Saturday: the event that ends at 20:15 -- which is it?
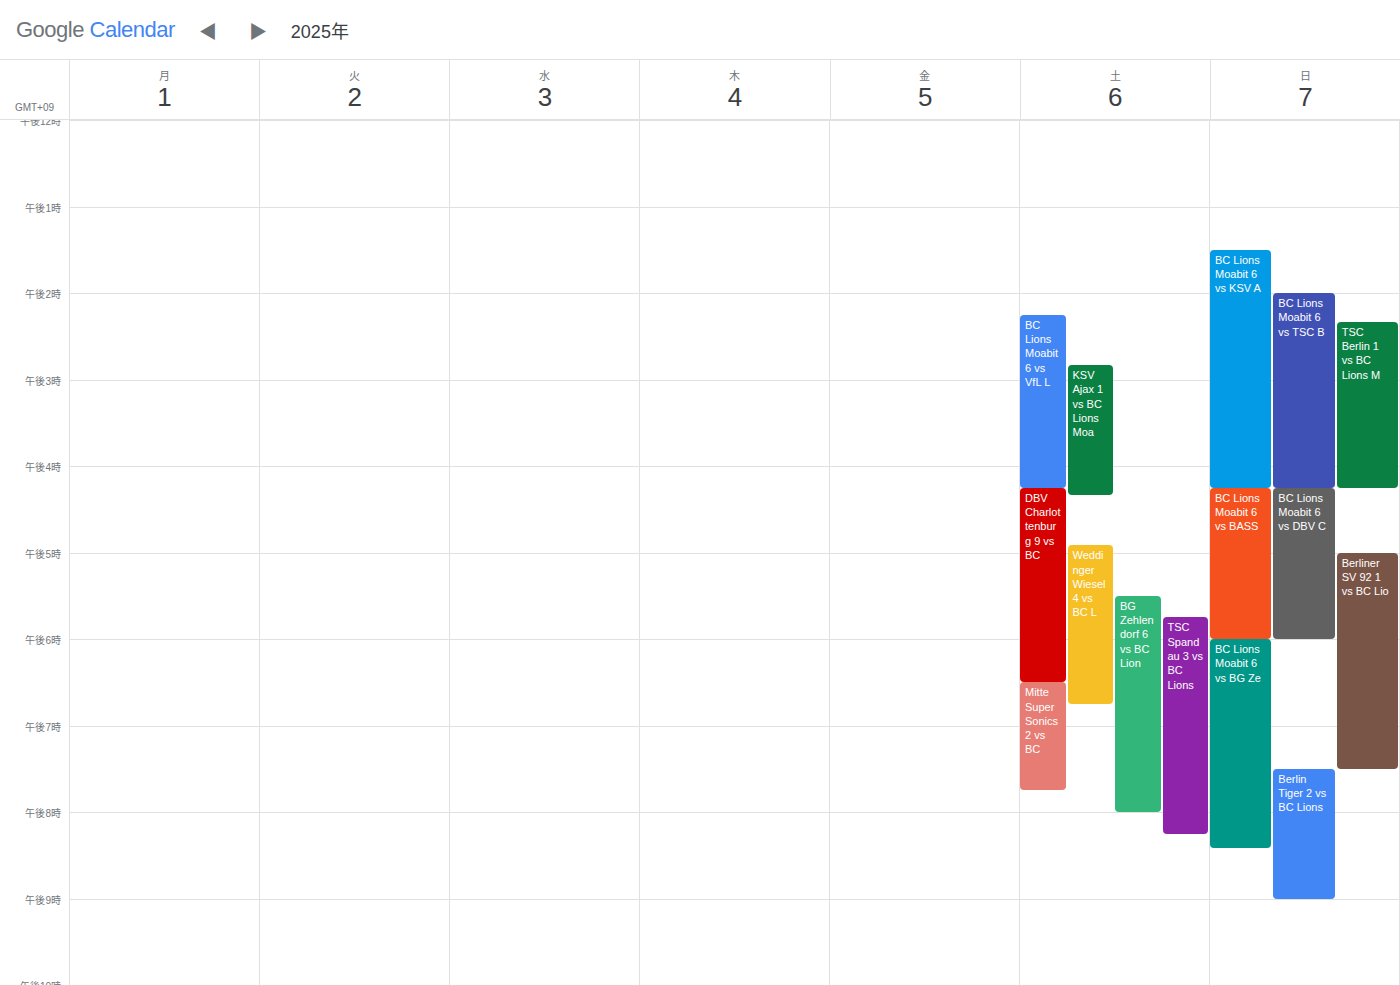
"TSC Spandau 3 vs BC Lions"